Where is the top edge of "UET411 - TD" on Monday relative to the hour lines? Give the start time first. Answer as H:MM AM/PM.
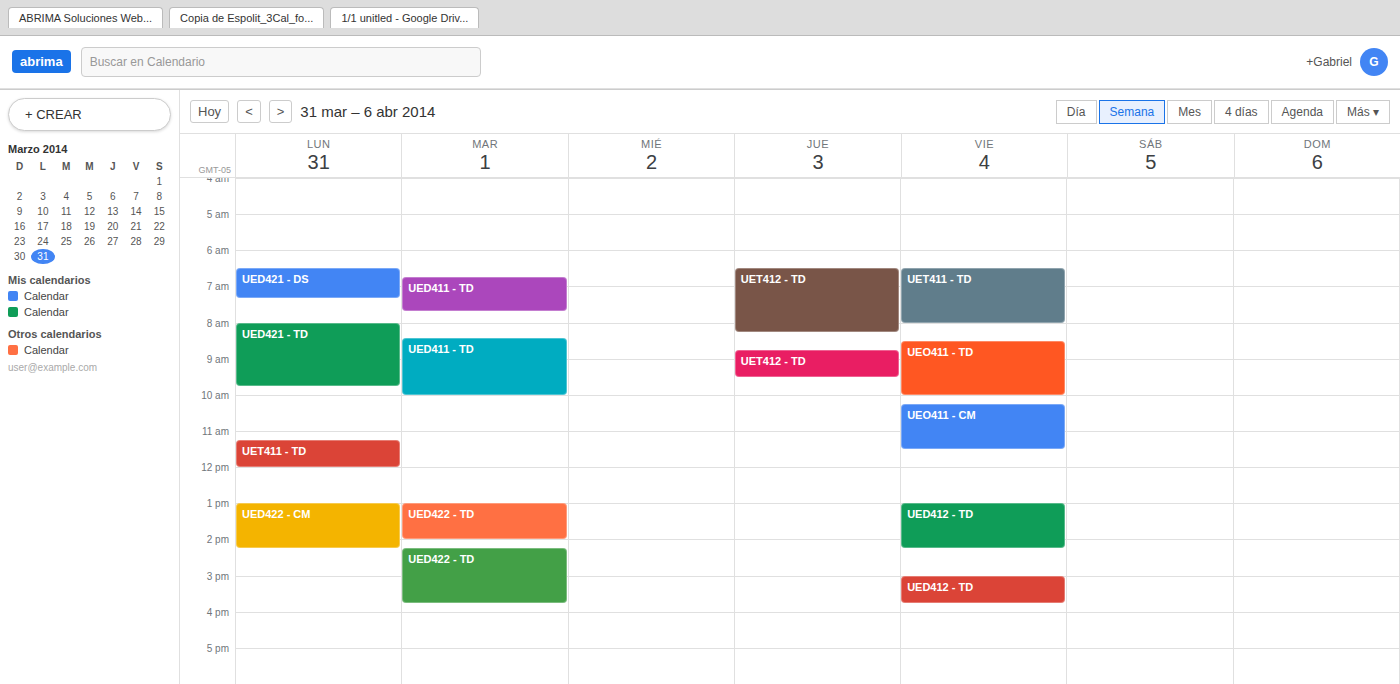
11:15 AM -- neither: a quarter of the way from the 11 AM line to the 12 PM line.